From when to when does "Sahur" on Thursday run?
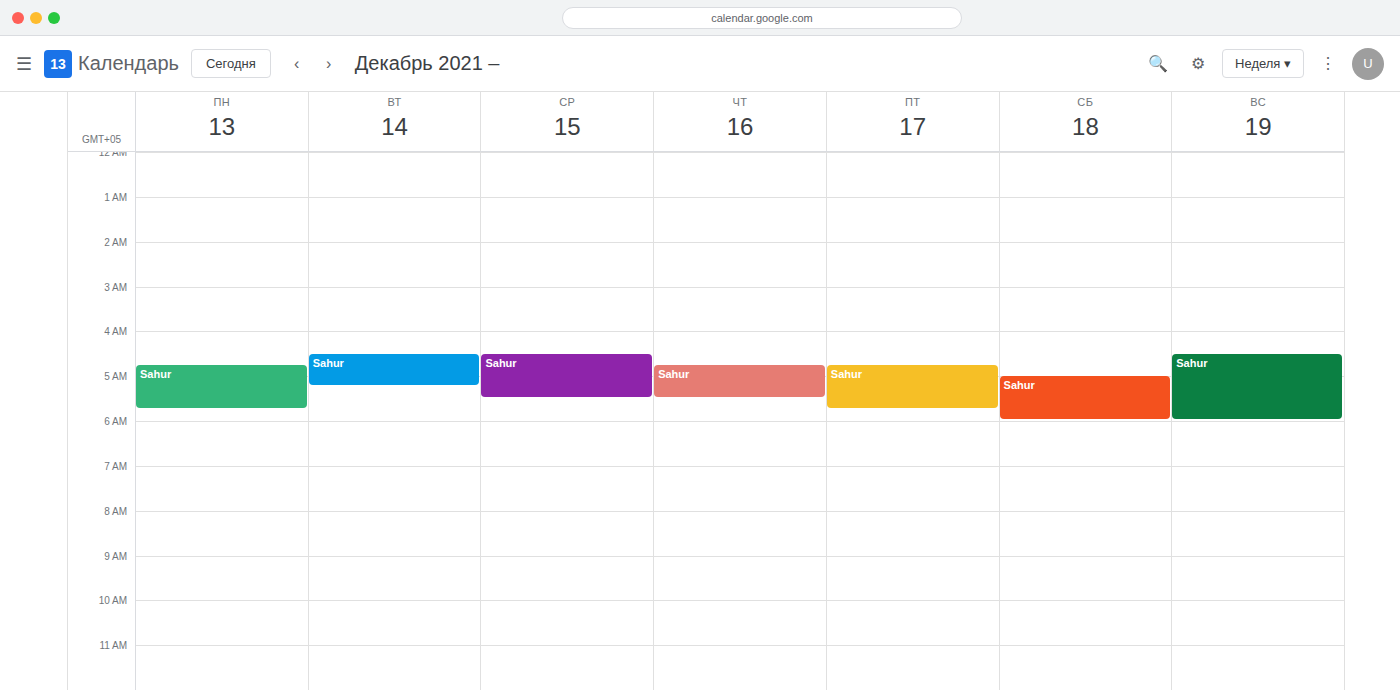
4:45 AM to 5:30 AM